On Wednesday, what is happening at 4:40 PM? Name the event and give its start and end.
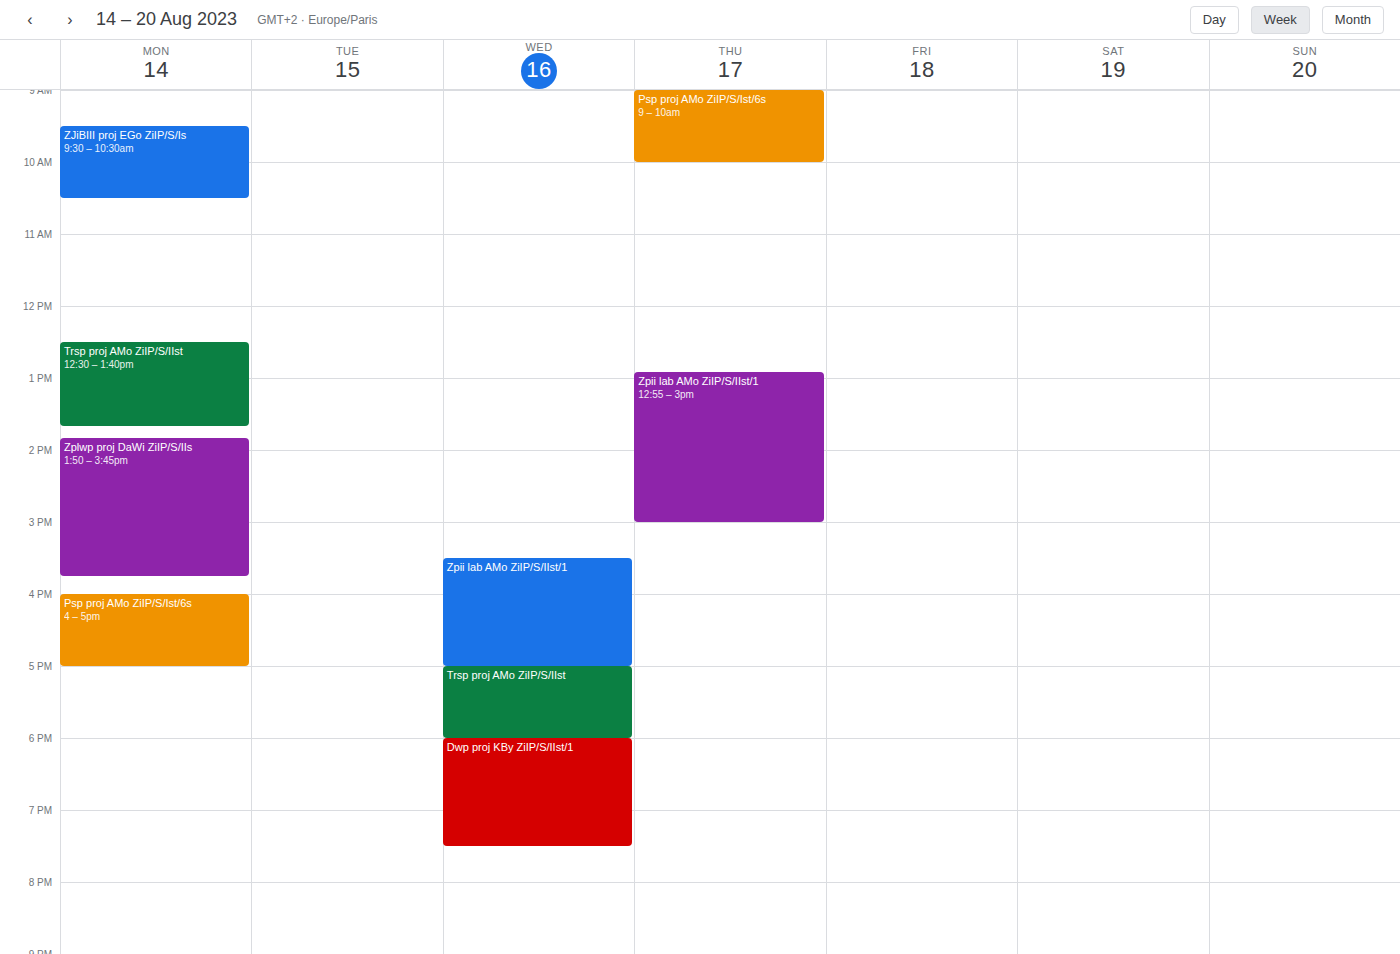
"Zpii lab AMo ZiIP/S/IIst/1", 3:30 PM to 5:00 PM